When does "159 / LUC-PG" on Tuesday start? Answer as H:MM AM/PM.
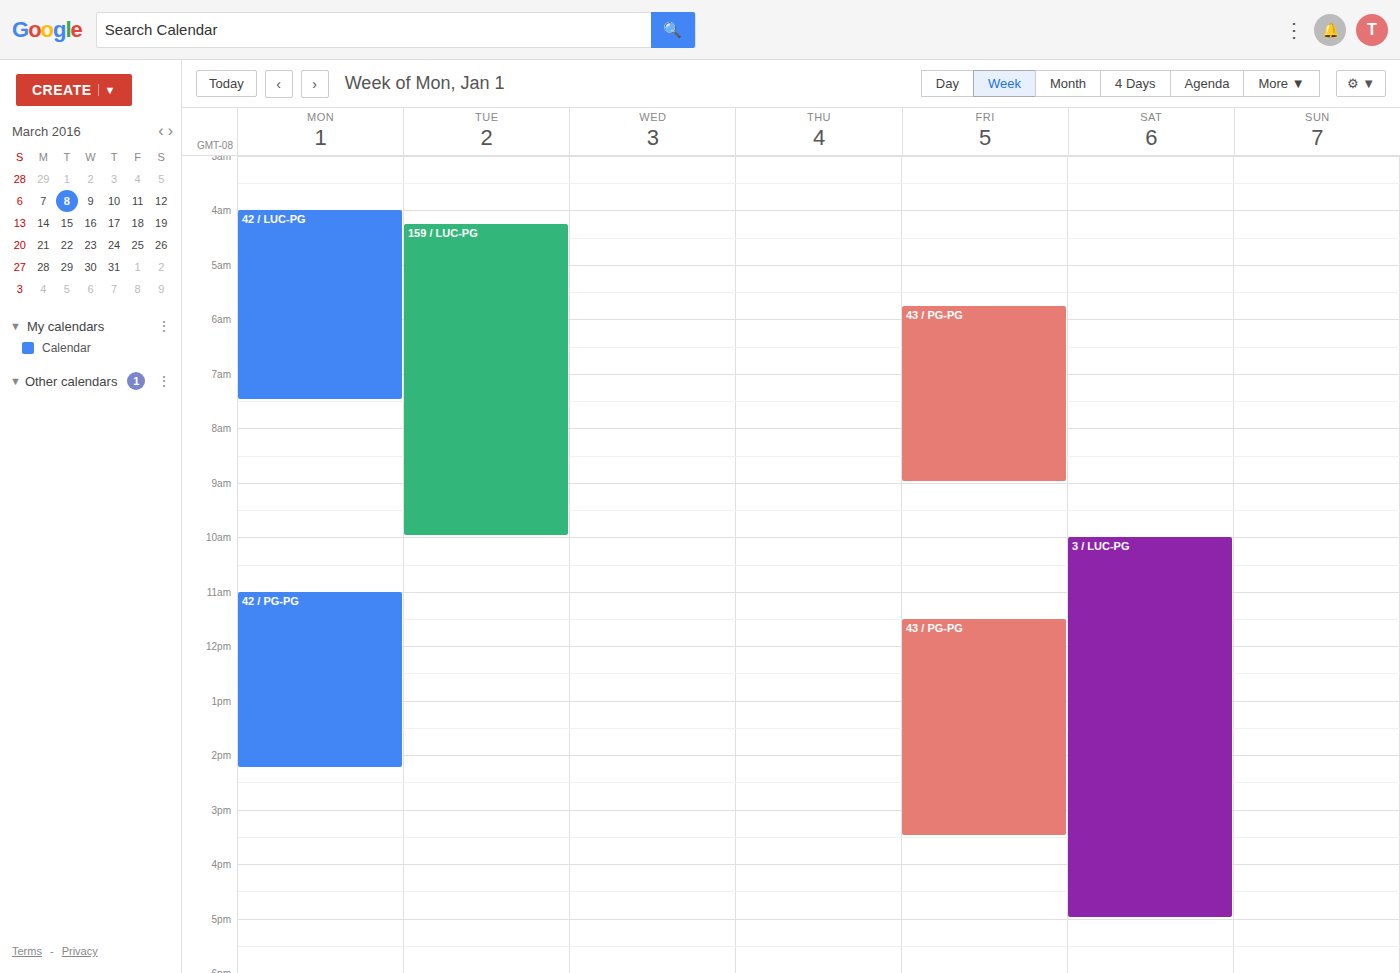
4:15 AM